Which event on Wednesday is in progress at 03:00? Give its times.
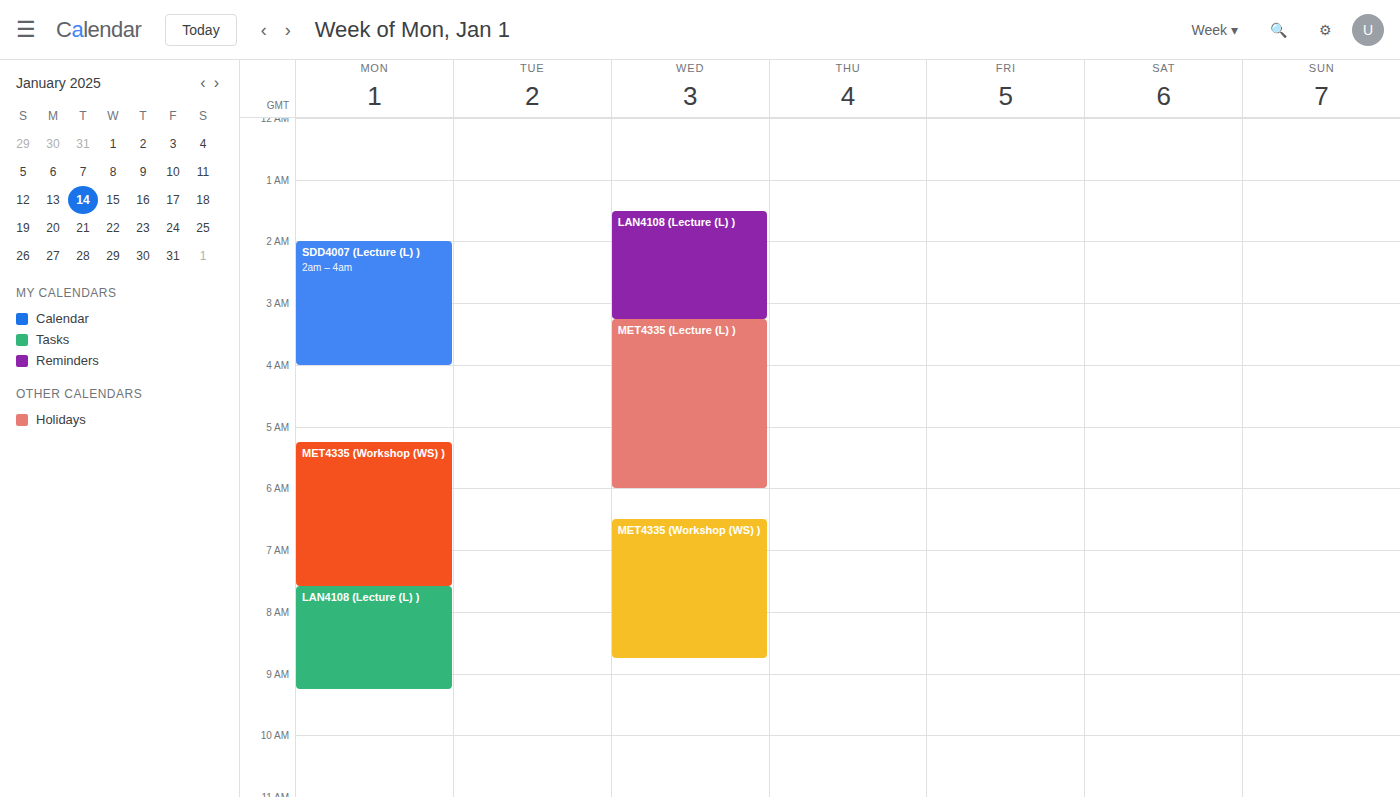
"LAN4108 (Lecture (L) )", 01:30 to 03:15